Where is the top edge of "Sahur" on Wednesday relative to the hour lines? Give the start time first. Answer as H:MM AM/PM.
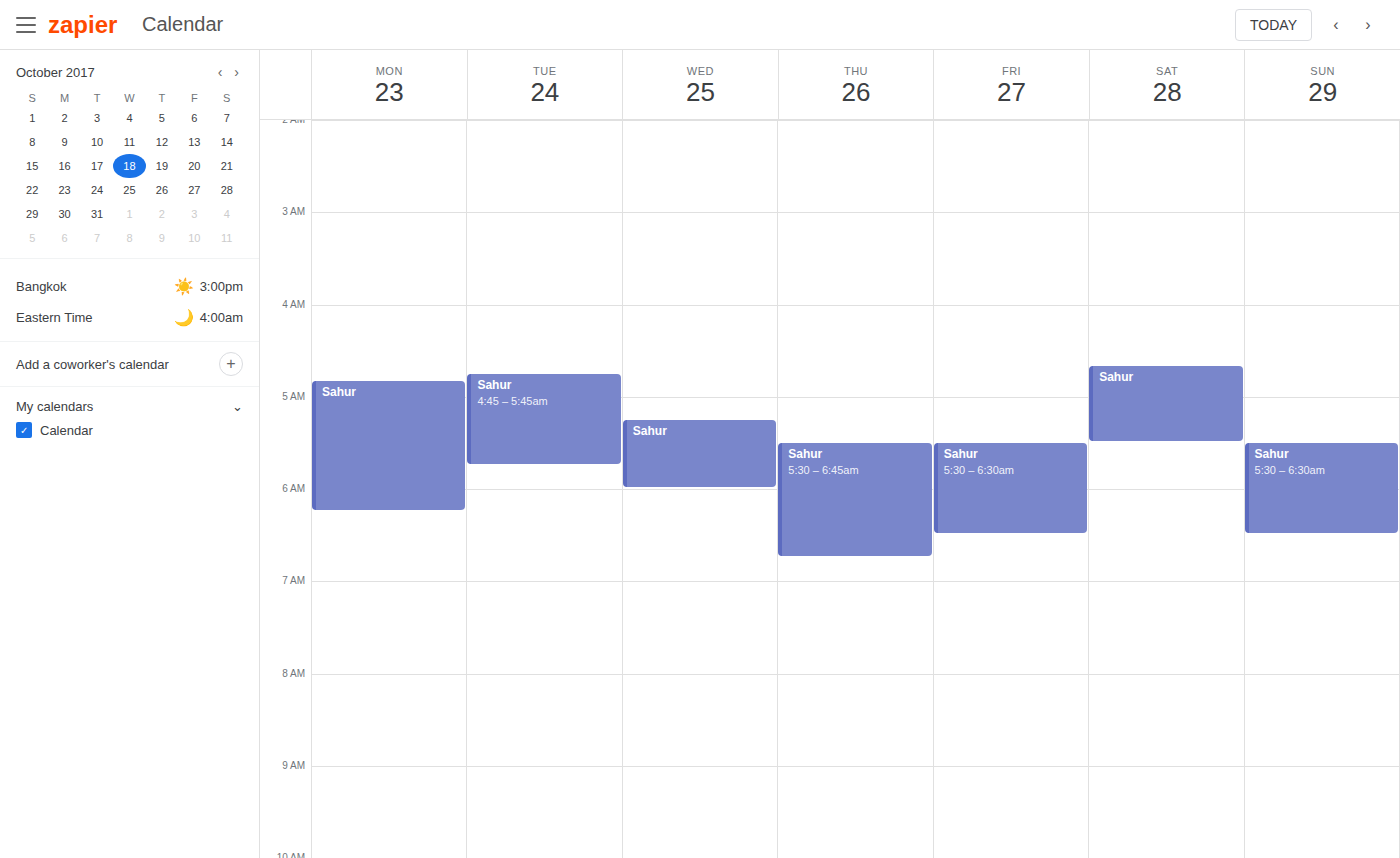
5:15 AM -- neither: a quarter of the way from the 5 AM line to the 6 AM line.